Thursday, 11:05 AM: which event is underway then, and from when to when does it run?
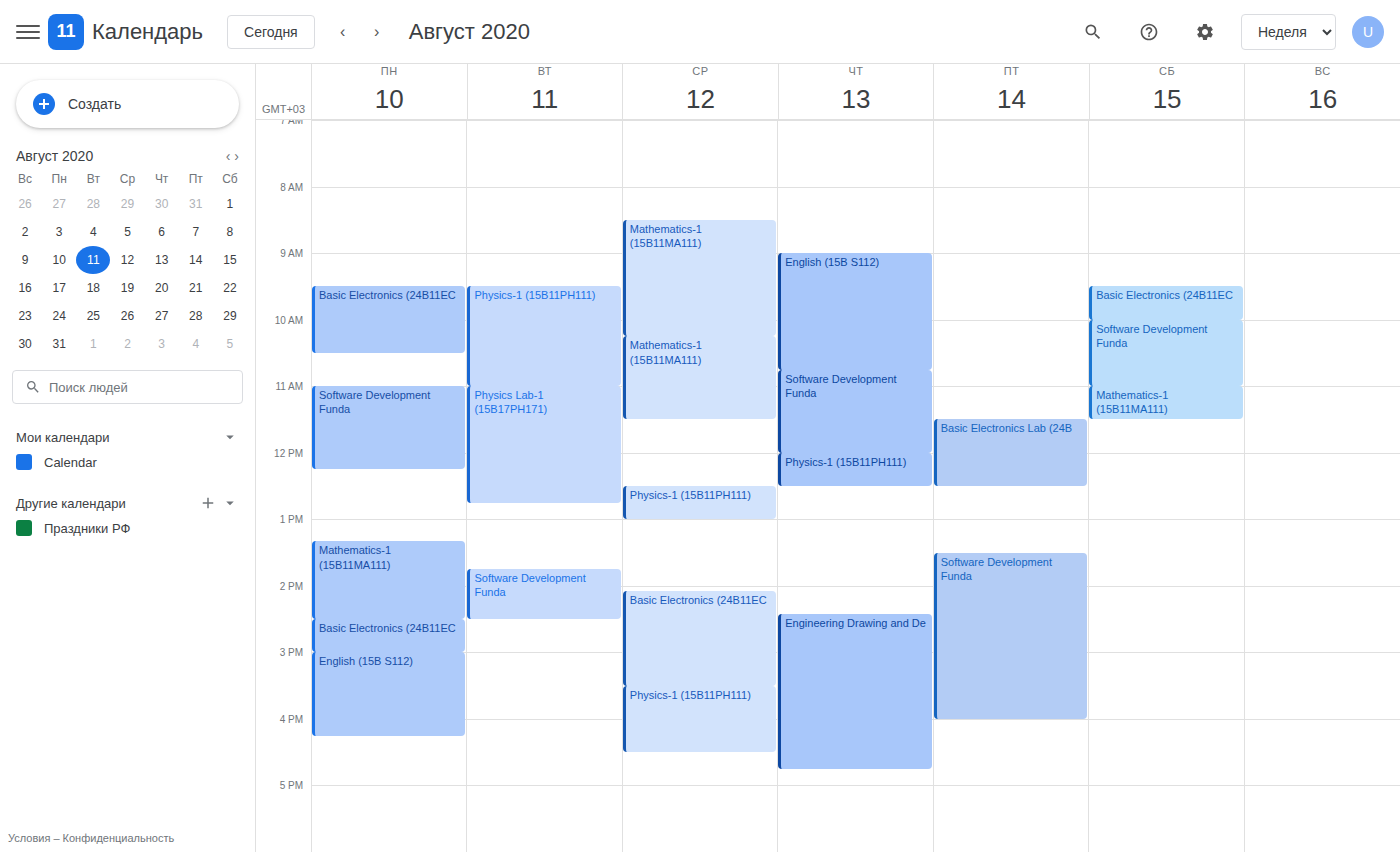
"Software Development Funda", 10:45 AM to 12:00 PM